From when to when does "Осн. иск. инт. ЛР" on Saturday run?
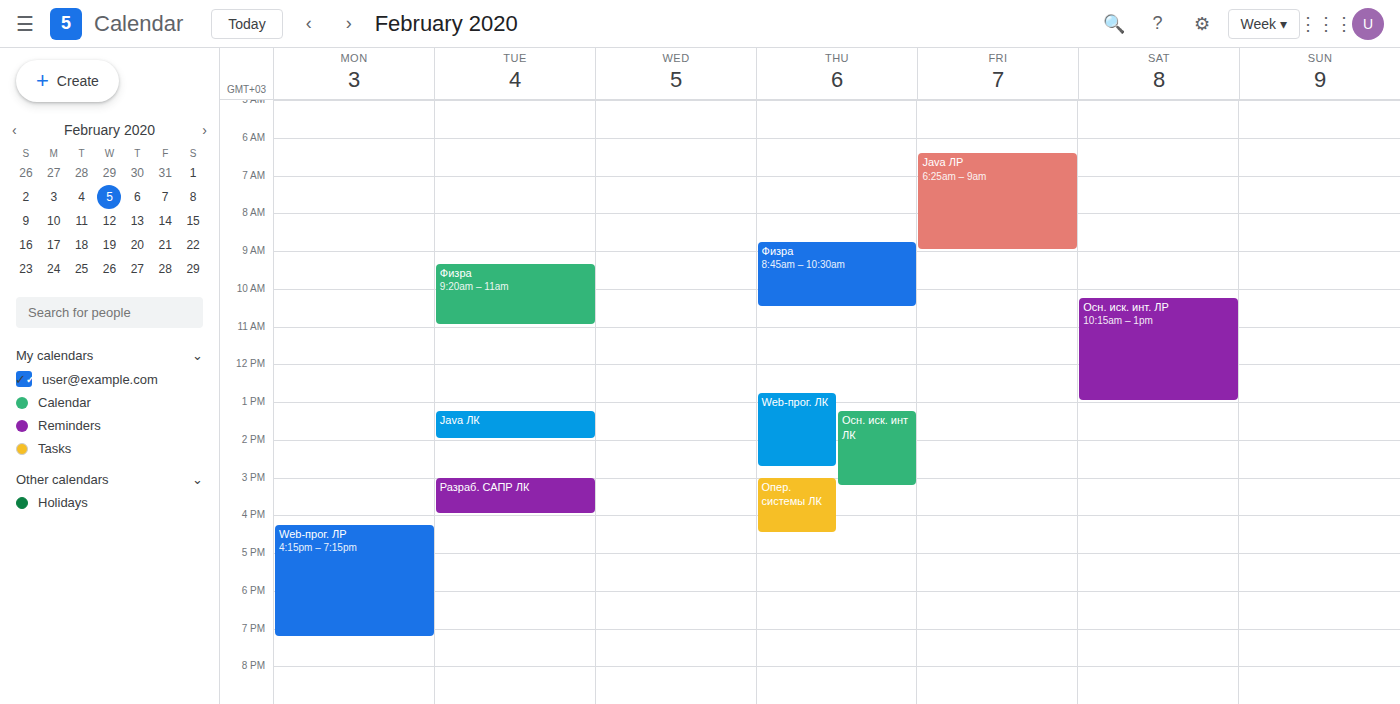
10:15 AM to 1:00 PM